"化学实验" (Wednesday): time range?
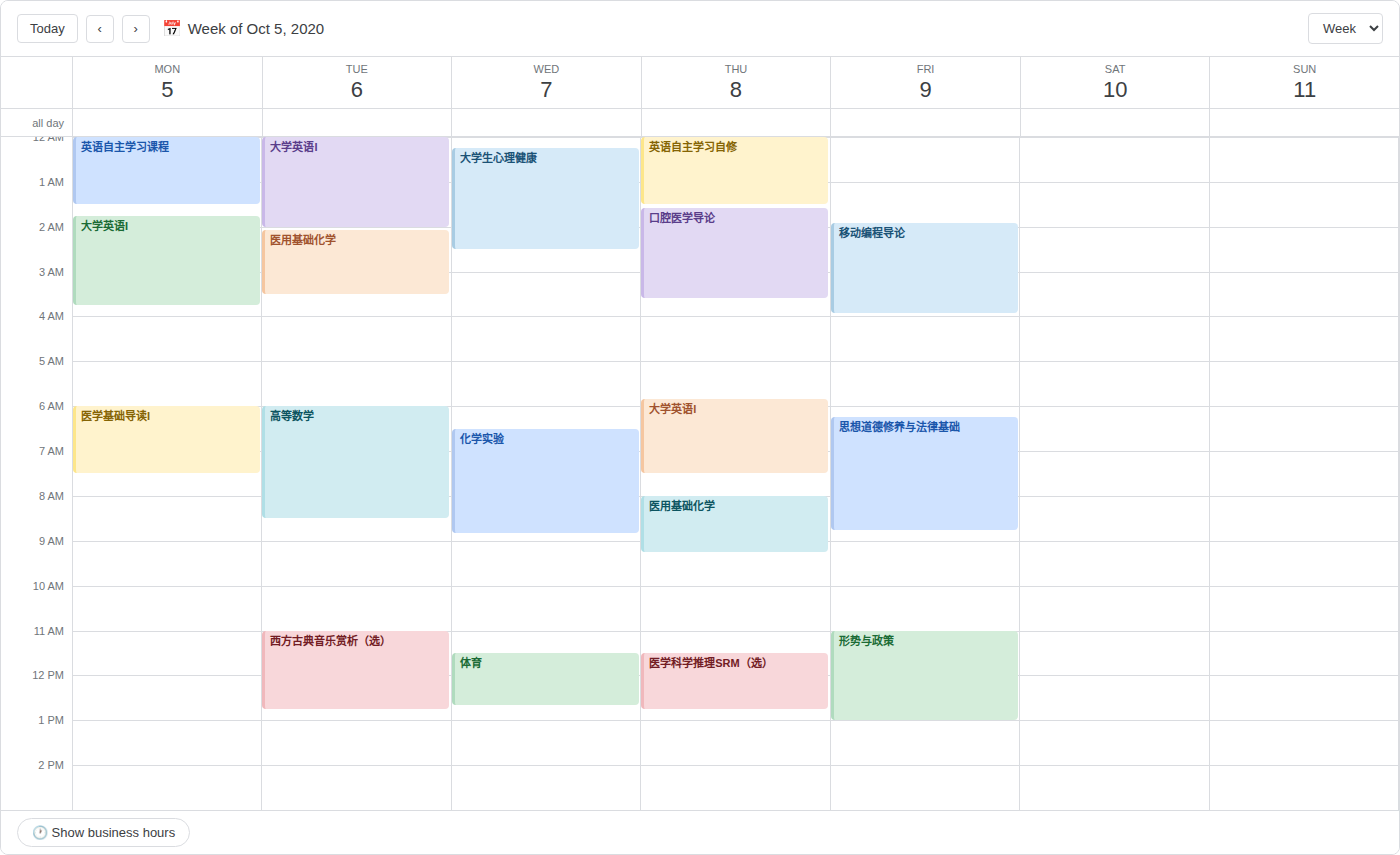
06:30 to 08:50